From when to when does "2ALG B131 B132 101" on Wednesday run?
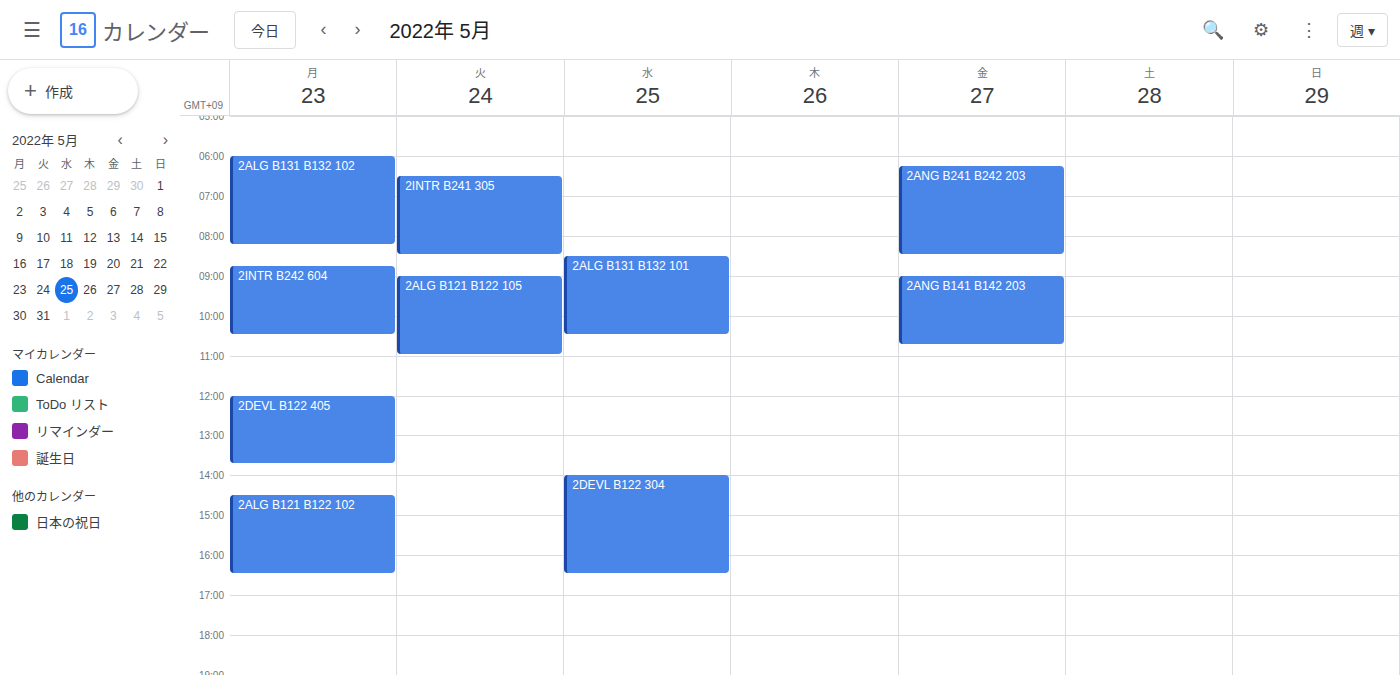
8:30 AM to 10:30 AM